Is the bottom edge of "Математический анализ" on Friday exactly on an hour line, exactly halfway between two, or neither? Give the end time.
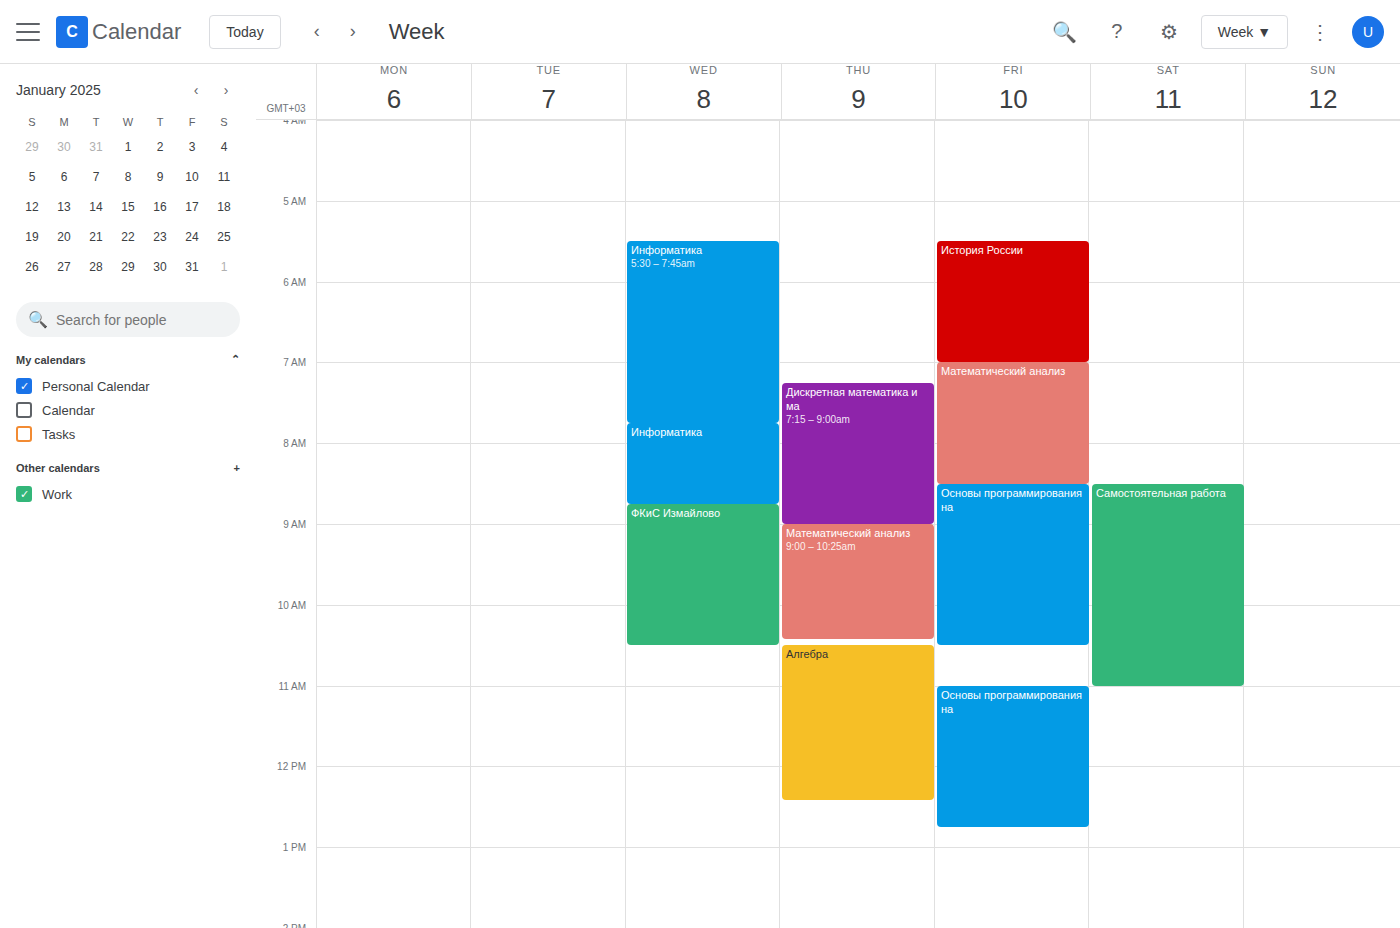
8:30 AM -- halfway between the 8 AM and 9 AM lines.